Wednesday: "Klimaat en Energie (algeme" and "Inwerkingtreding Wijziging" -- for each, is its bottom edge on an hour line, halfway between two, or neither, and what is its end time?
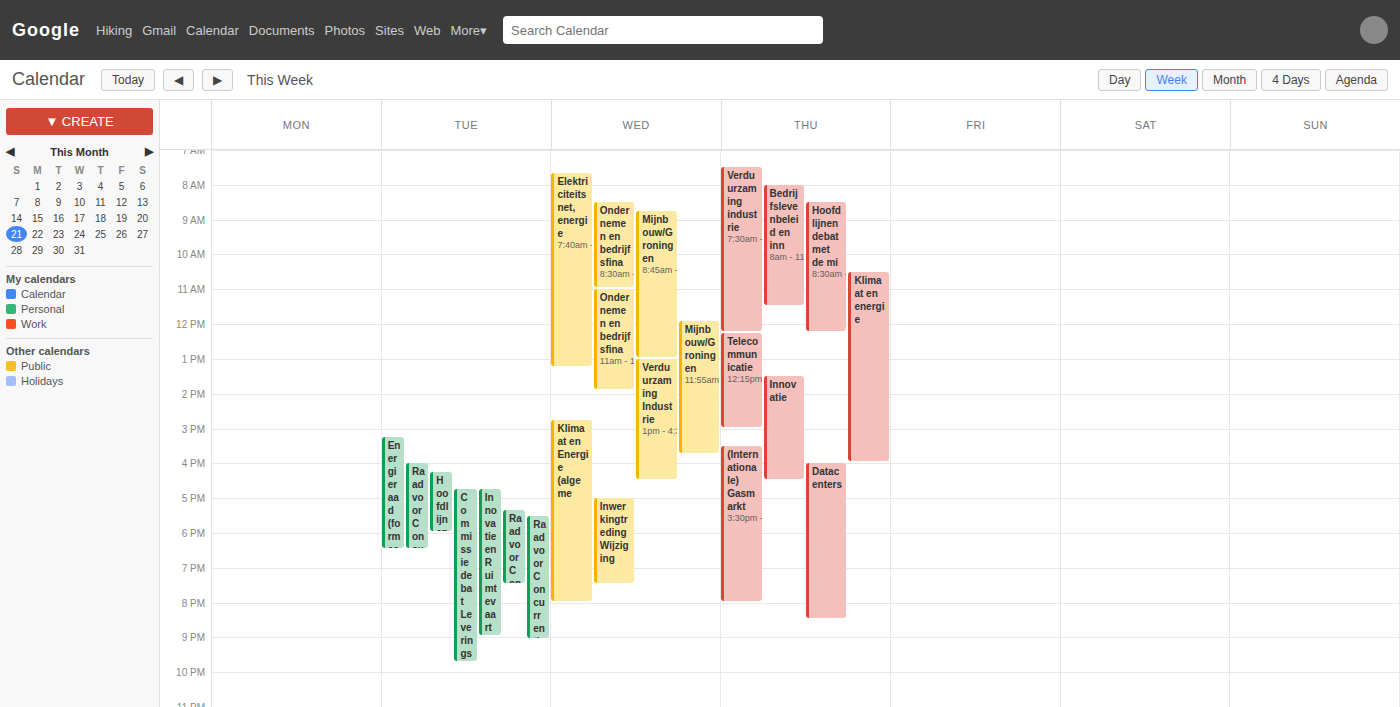
"Klimaat en Energie (algeme": 8:00 PM, exactly on the 8 PM line. "Inwerkingtreding Wijziging": 7:30 PM, halfway between the 7 PM and 8 PM lines.